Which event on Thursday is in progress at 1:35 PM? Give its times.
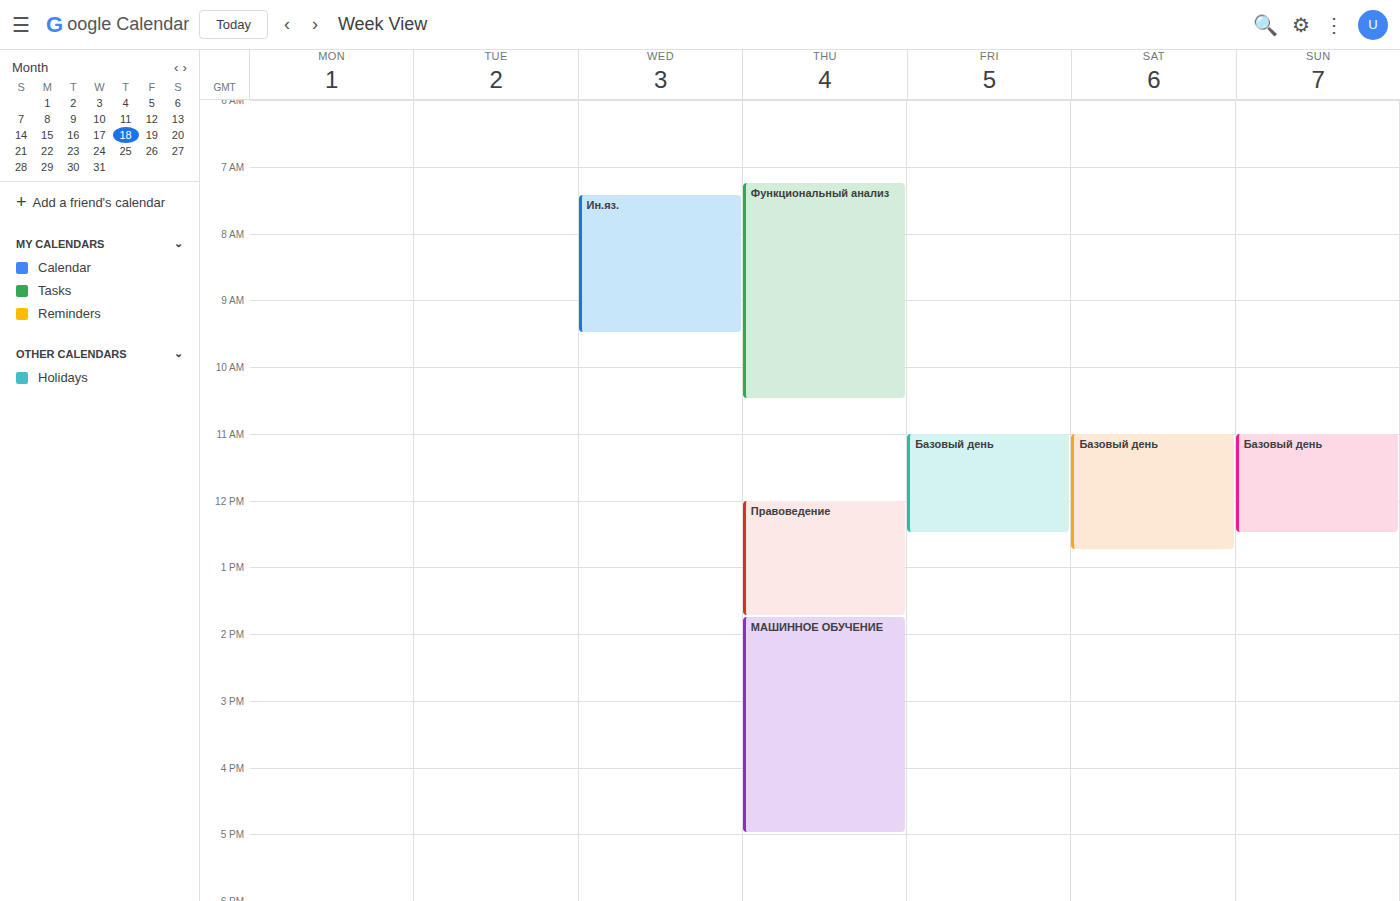
"Правоведение", 12:00 PM to 1:45 PM